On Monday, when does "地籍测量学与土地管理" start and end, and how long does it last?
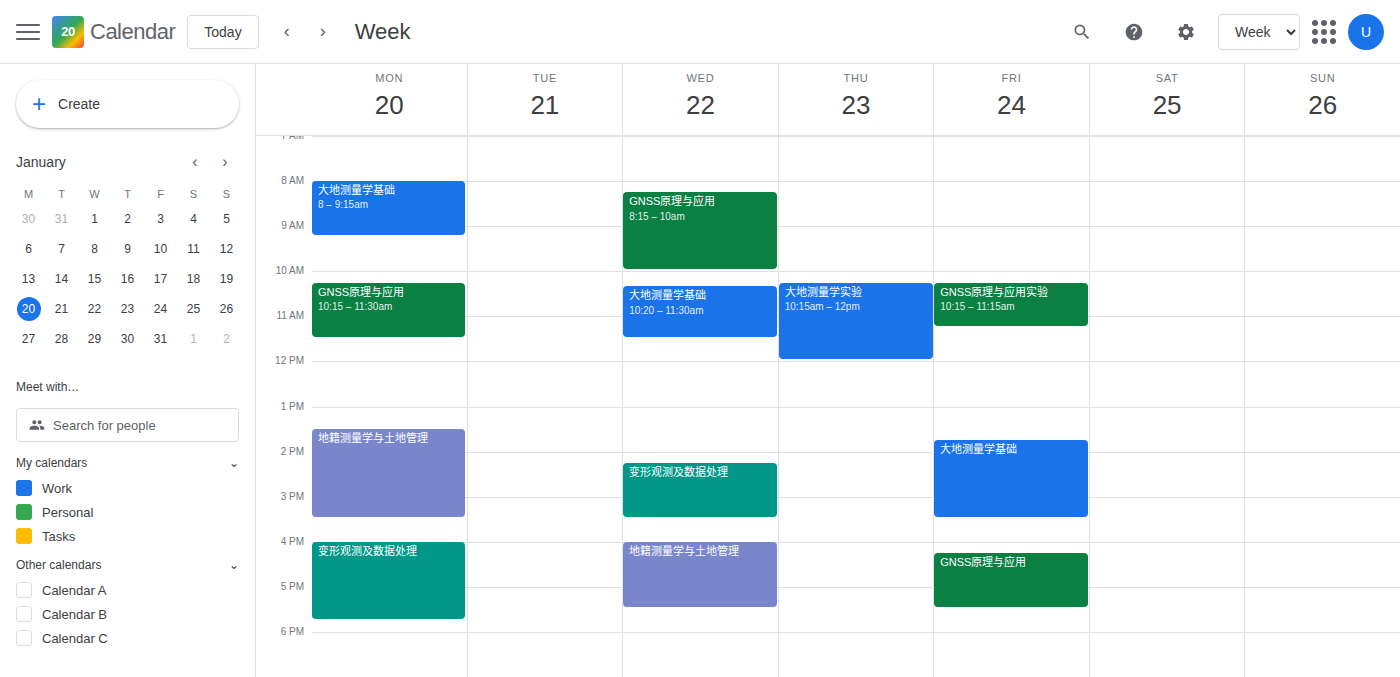
1:30 PM to 3:30 PM, 2 hours